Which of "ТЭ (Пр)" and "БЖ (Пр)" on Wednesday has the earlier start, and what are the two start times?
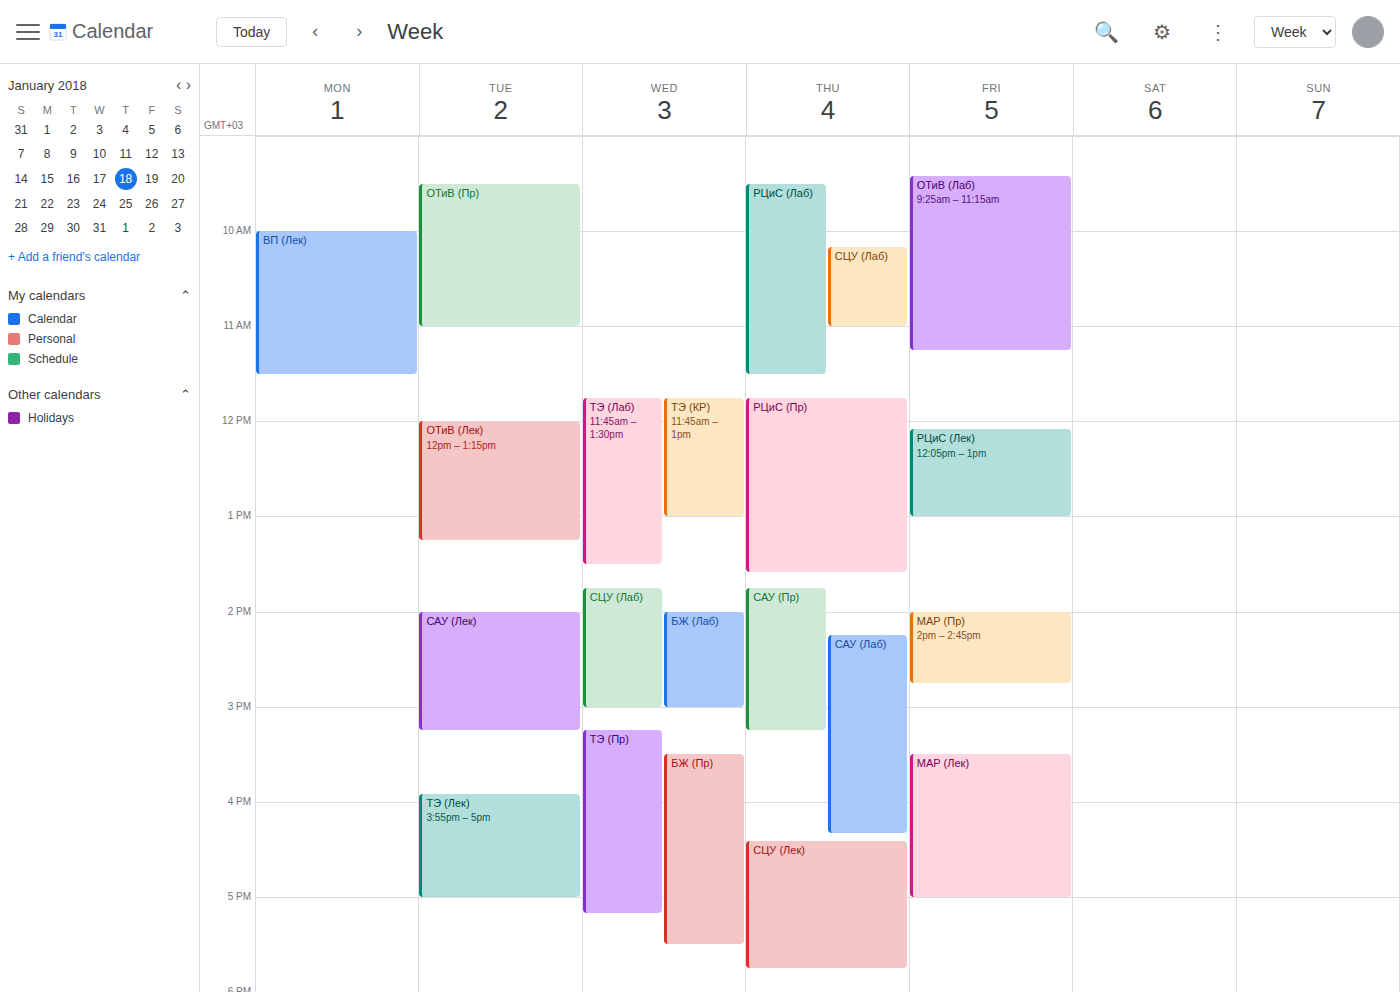
"ТЭ (Пр)" 3:15 PM; "БЖ (Пр)" 3:30 PM.